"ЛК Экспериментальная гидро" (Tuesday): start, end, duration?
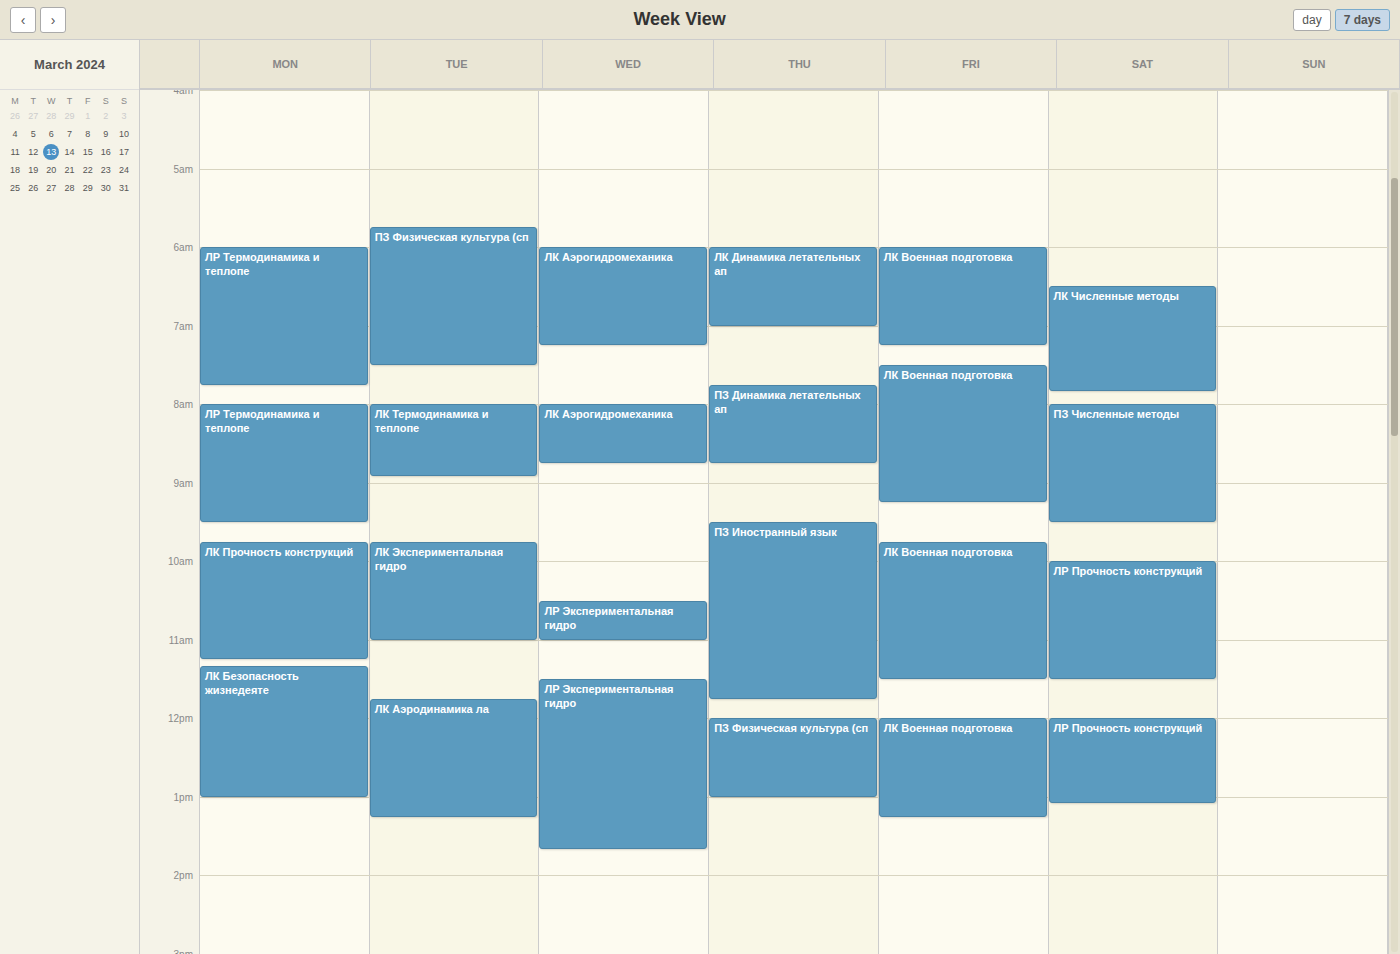
9:45 AM to 11:00 AM, 1 hour 15 minutes